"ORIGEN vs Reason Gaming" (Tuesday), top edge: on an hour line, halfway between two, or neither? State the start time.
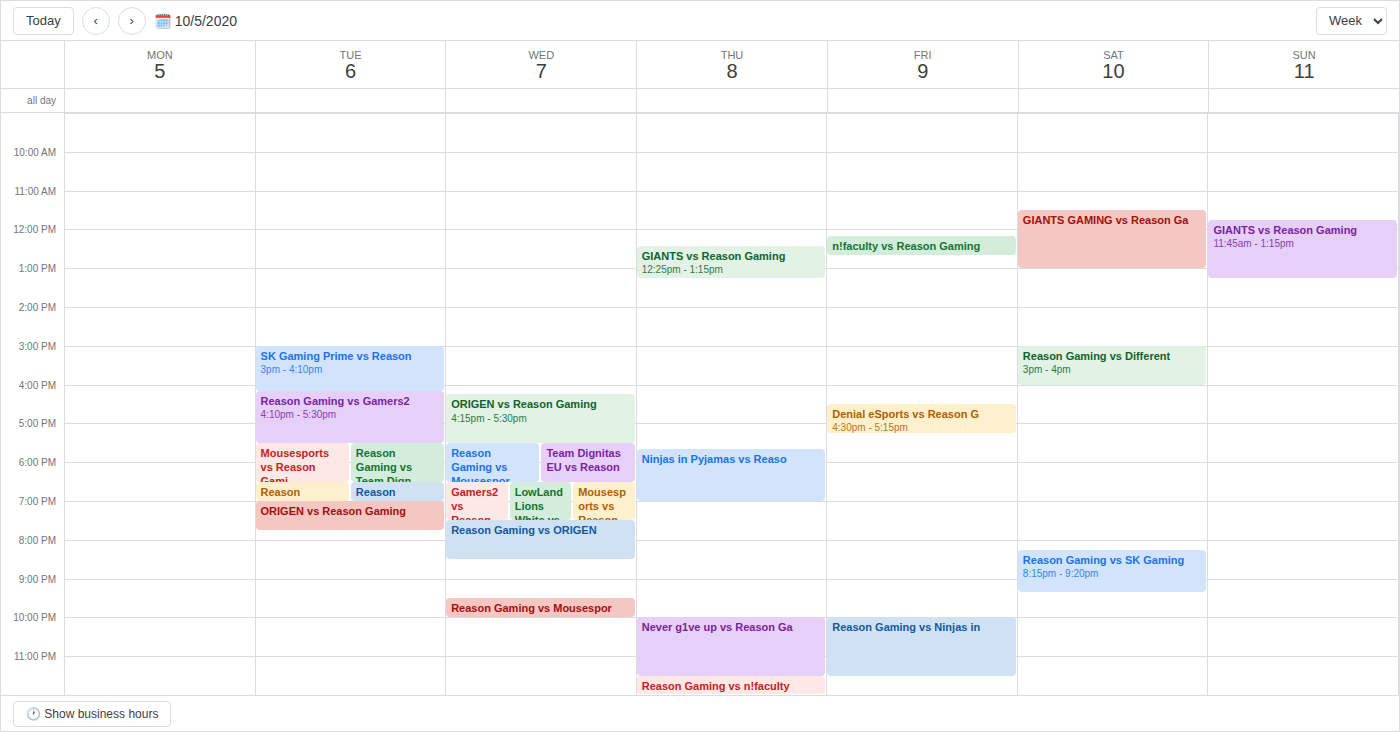
7:00 PM -- exactly on the 7 PM line.